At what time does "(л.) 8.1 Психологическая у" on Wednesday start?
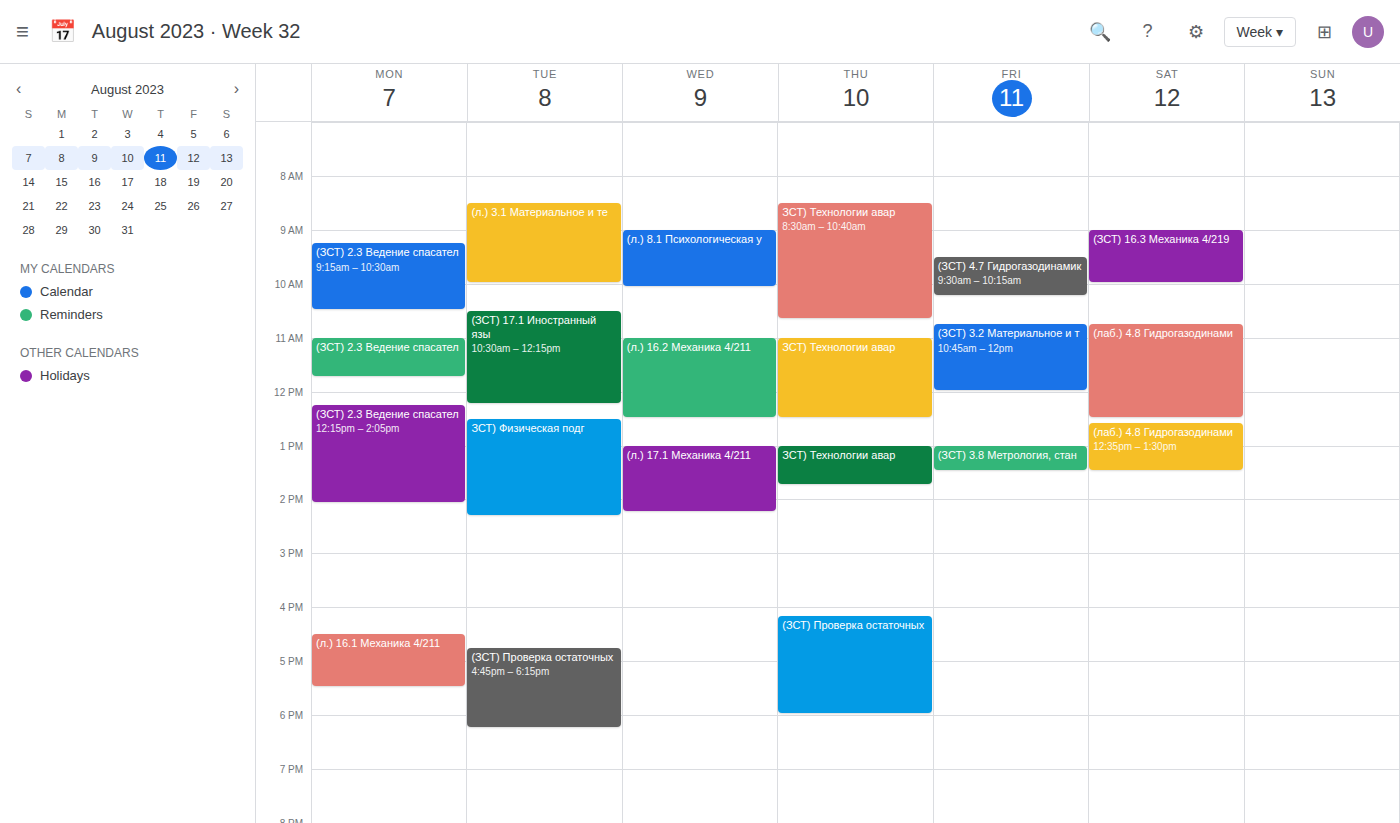
9:00 AM